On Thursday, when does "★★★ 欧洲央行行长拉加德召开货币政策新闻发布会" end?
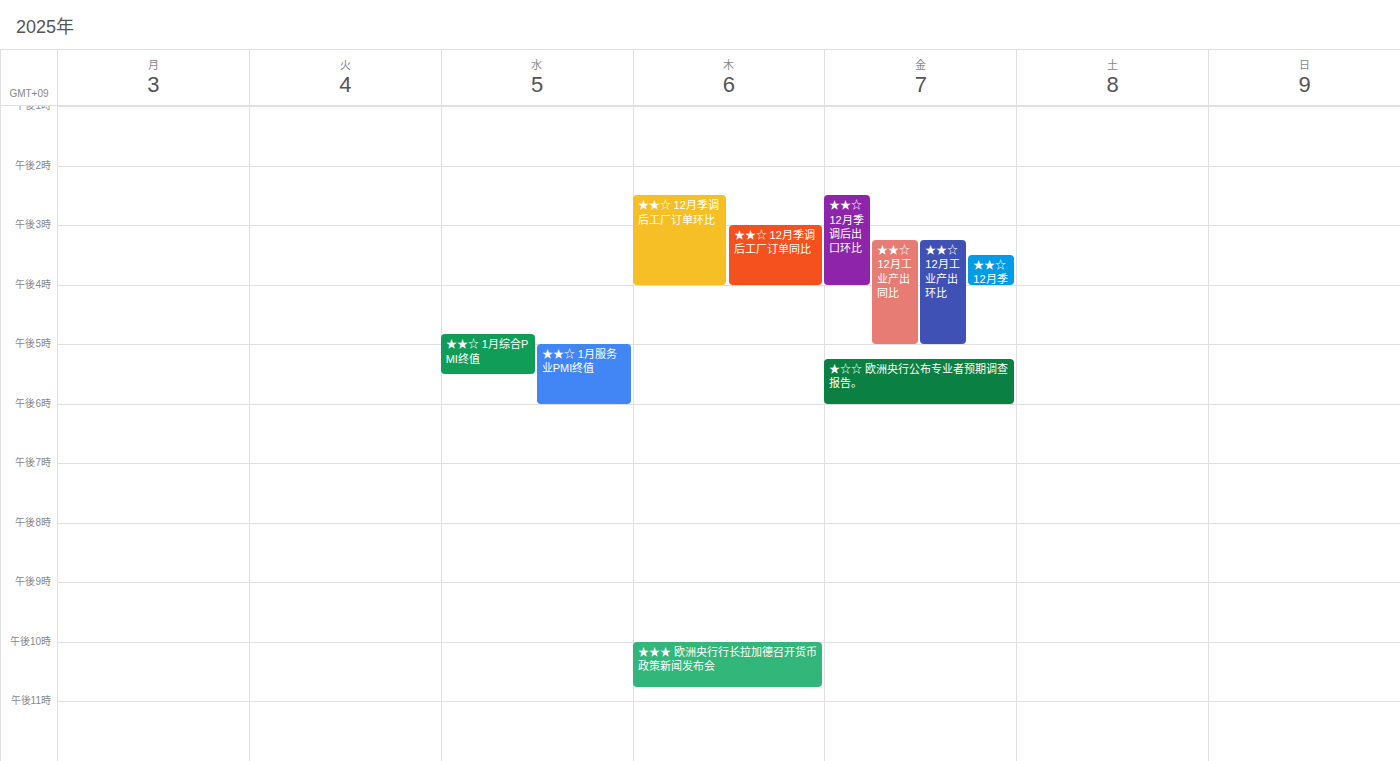
22:45